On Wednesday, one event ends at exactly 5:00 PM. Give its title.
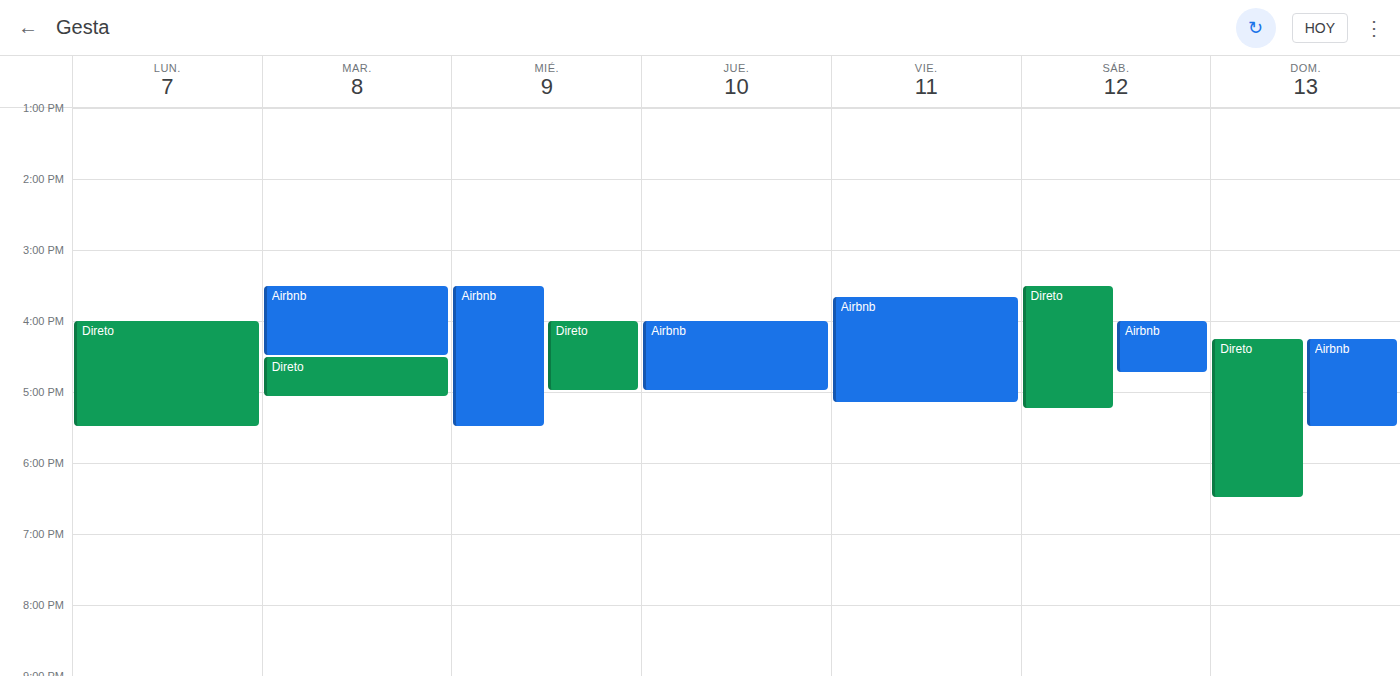
"Direto"